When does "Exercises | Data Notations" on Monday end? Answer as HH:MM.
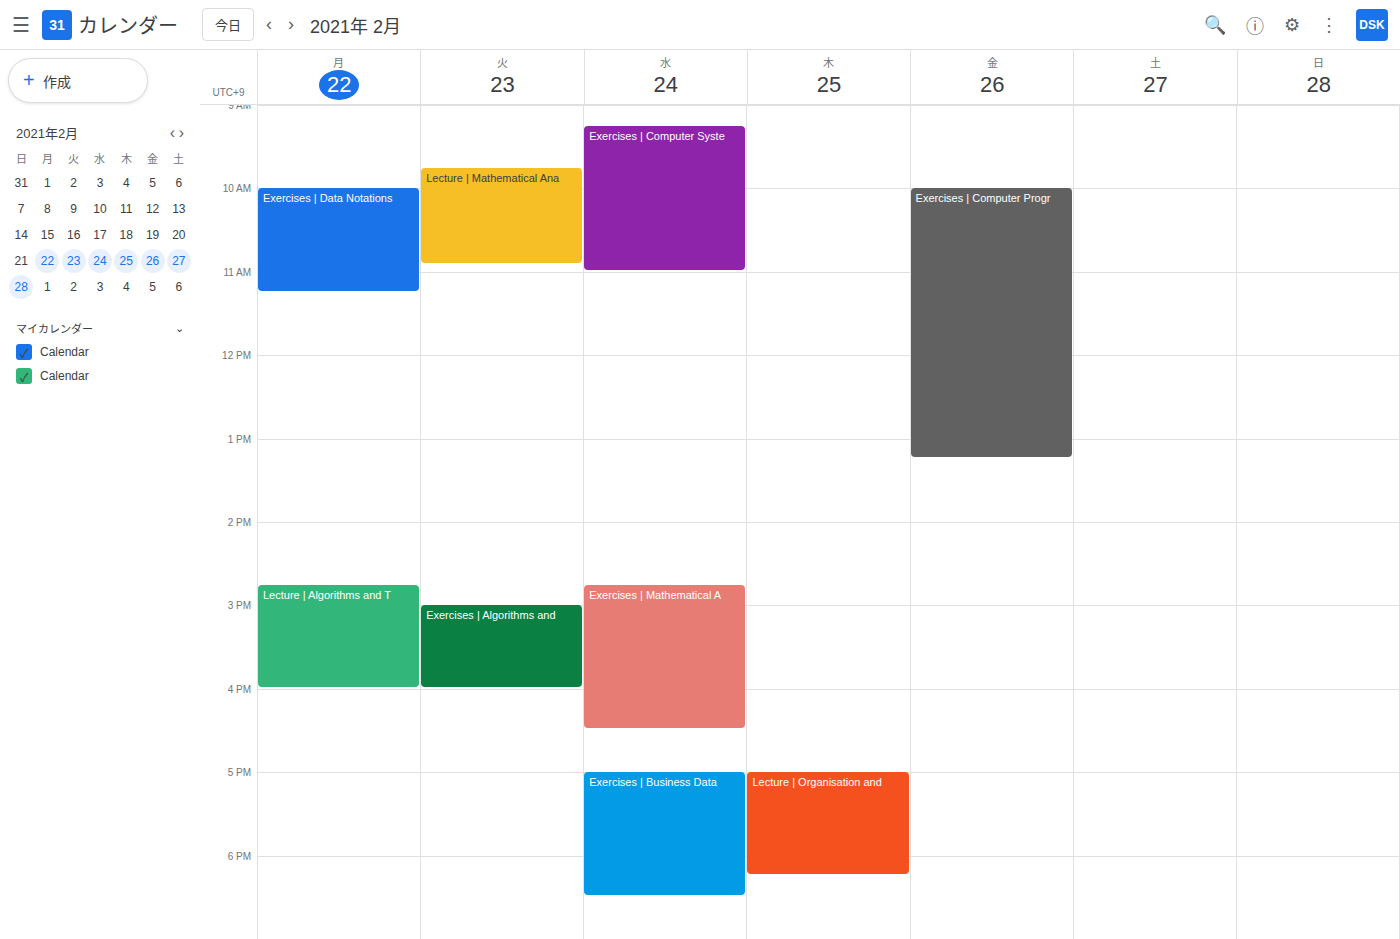
11:15